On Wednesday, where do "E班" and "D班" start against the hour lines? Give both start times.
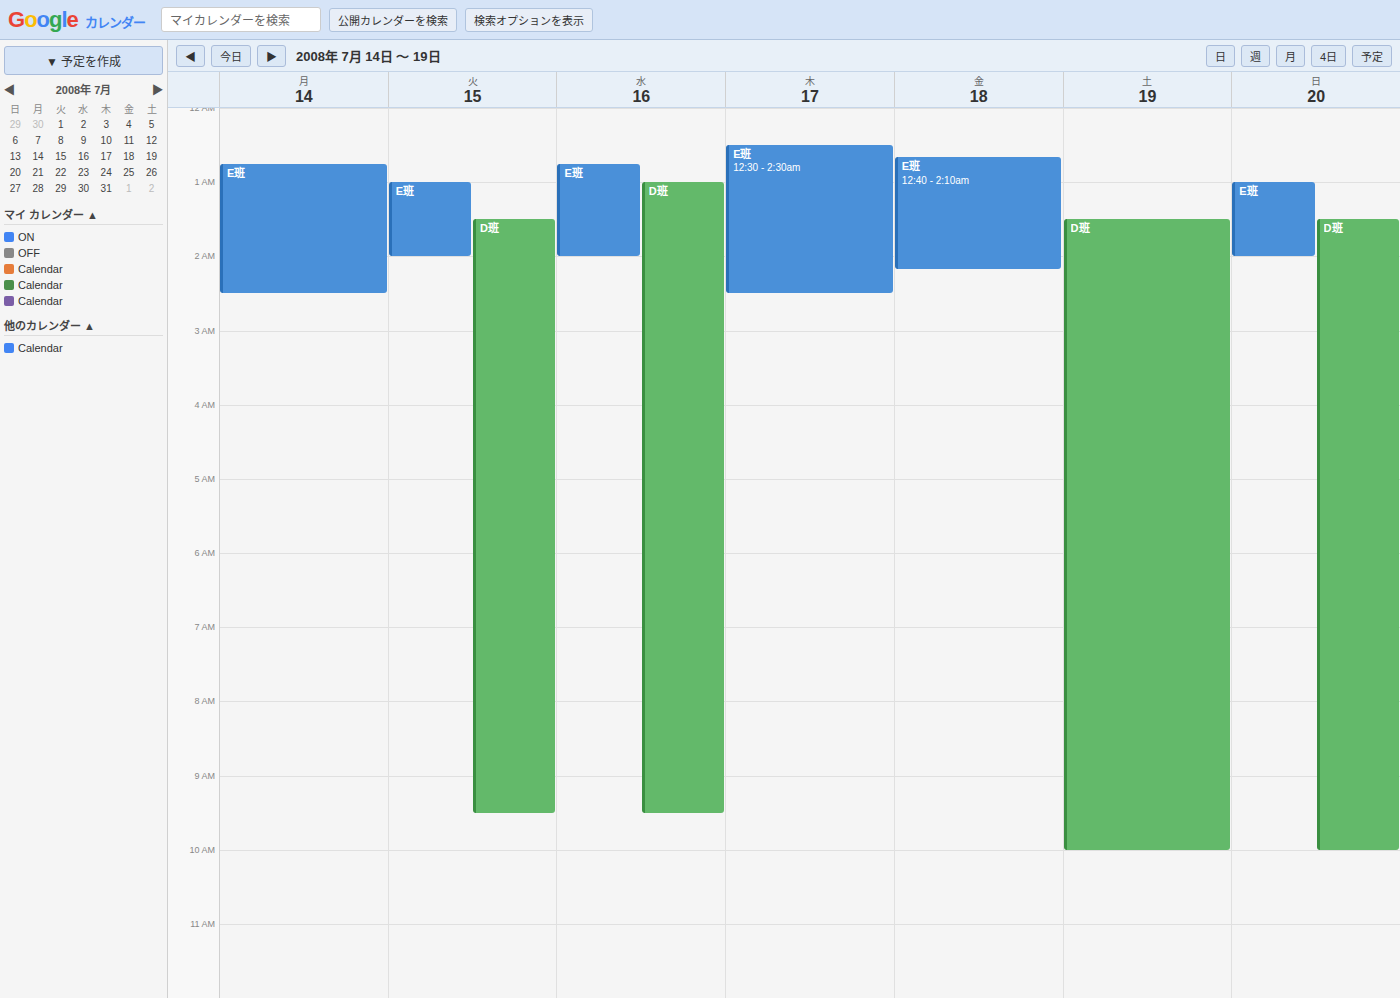
"E班": 12:45 AM, neither: three quarters of the way from the 12 AM line to the 1 AM line. "D班": 1:00 AM, exactly on the 1 AM line.